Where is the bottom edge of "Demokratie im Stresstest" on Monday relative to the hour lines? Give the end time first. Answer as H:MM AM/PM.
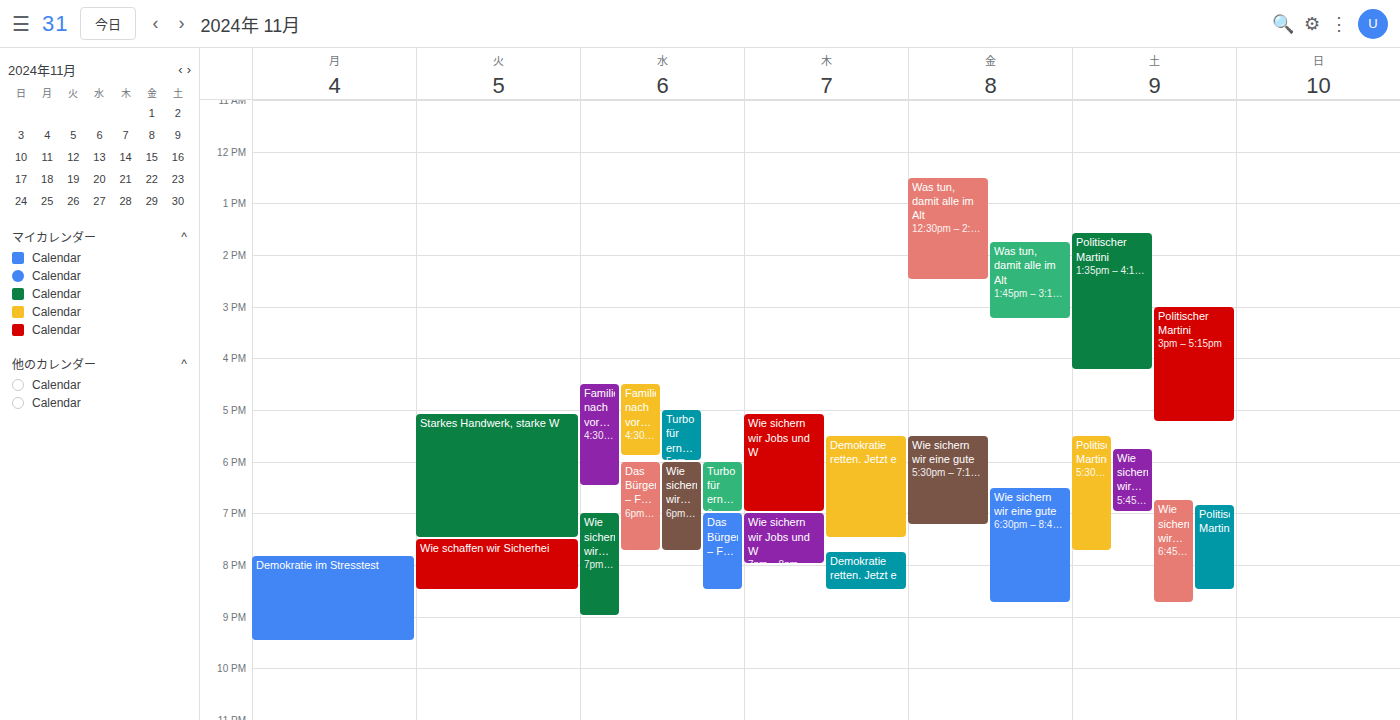
9:30 PM -- halfway between the 9 PM and 10 PM lines.